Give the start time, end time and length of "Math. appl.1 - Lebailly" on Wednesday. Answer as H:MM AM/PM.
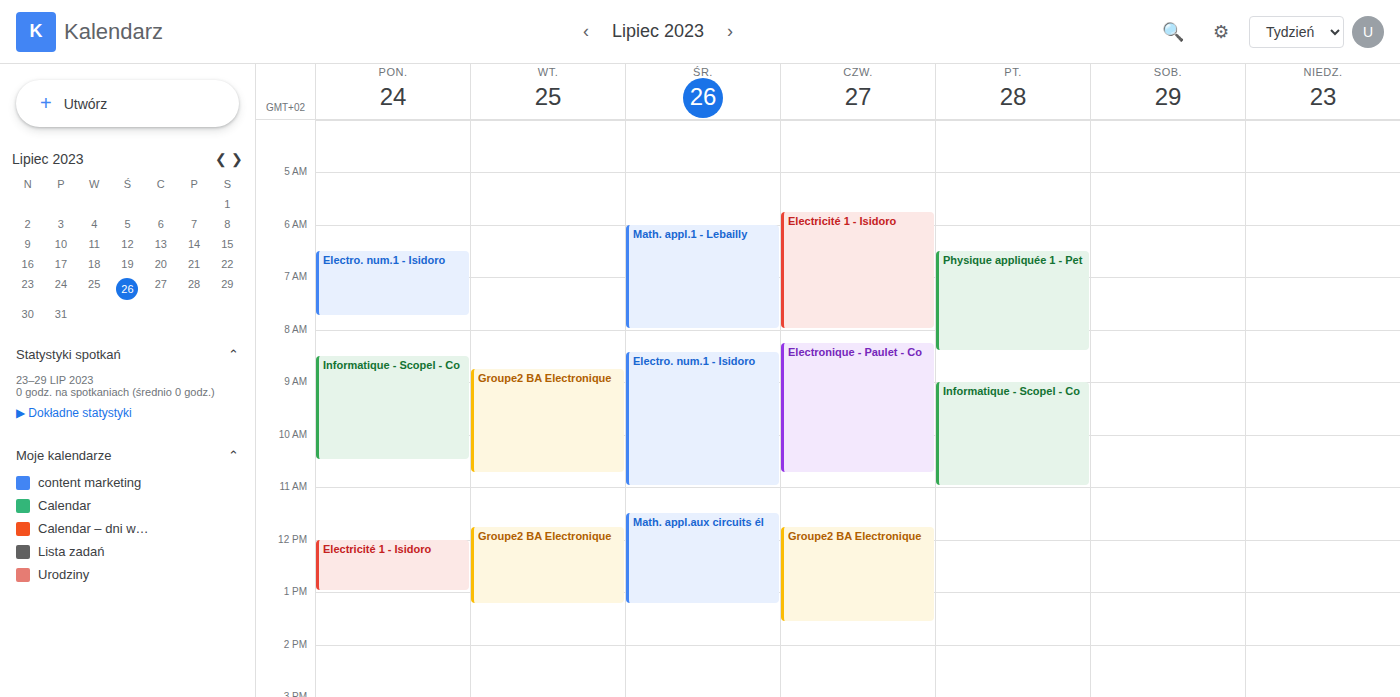
6:00 AM to 8:00 AM, 2 hours